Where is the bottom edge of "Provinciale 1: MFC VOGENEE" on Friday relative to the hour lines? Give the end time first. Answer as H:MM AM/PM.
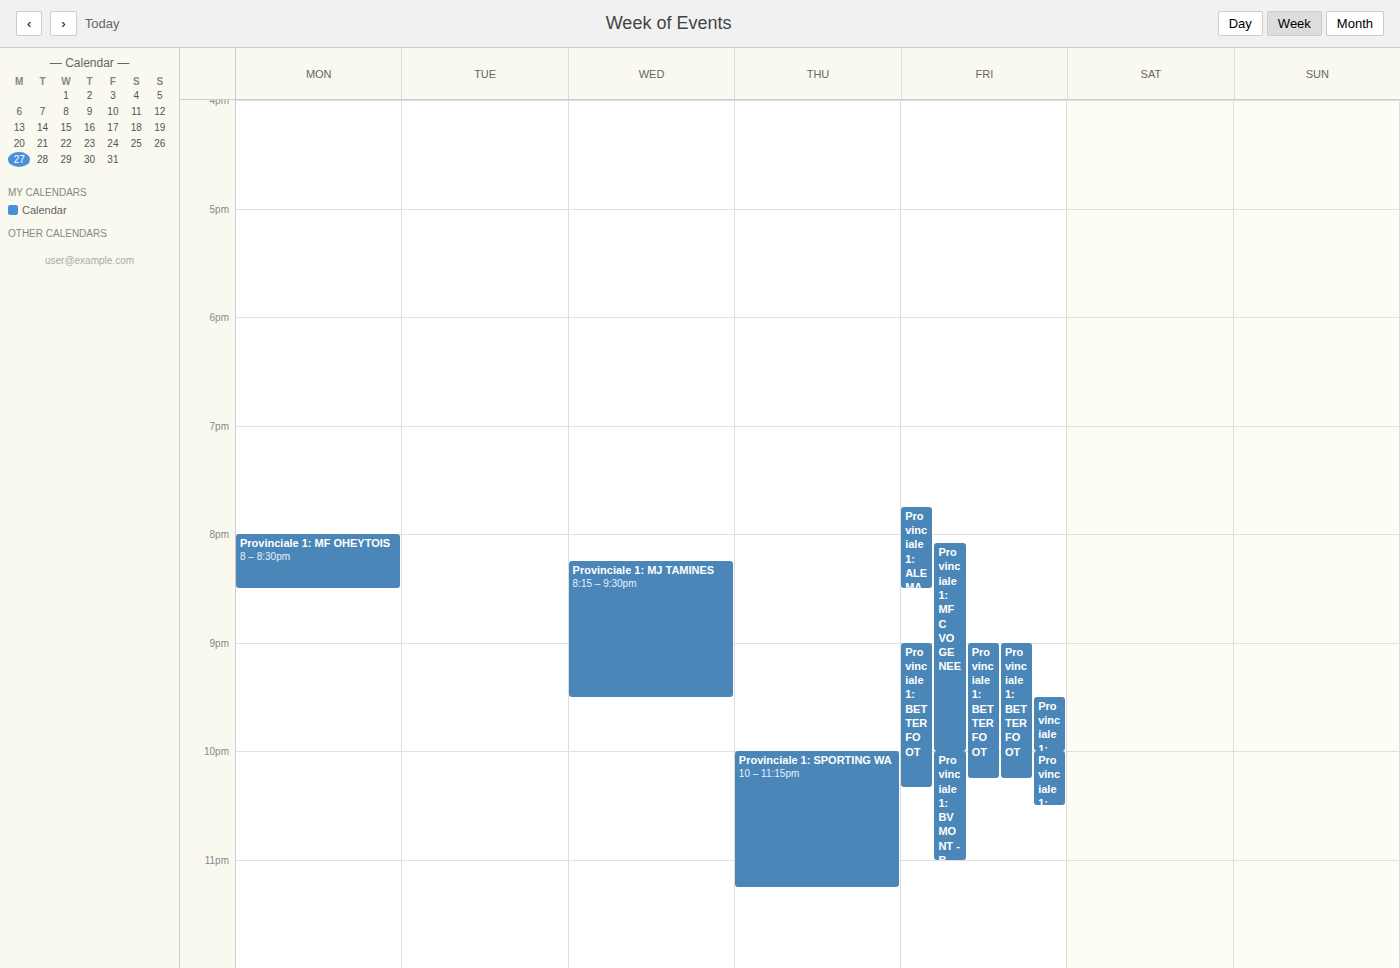
10:00 PM -- exactly on the 10 PM line.